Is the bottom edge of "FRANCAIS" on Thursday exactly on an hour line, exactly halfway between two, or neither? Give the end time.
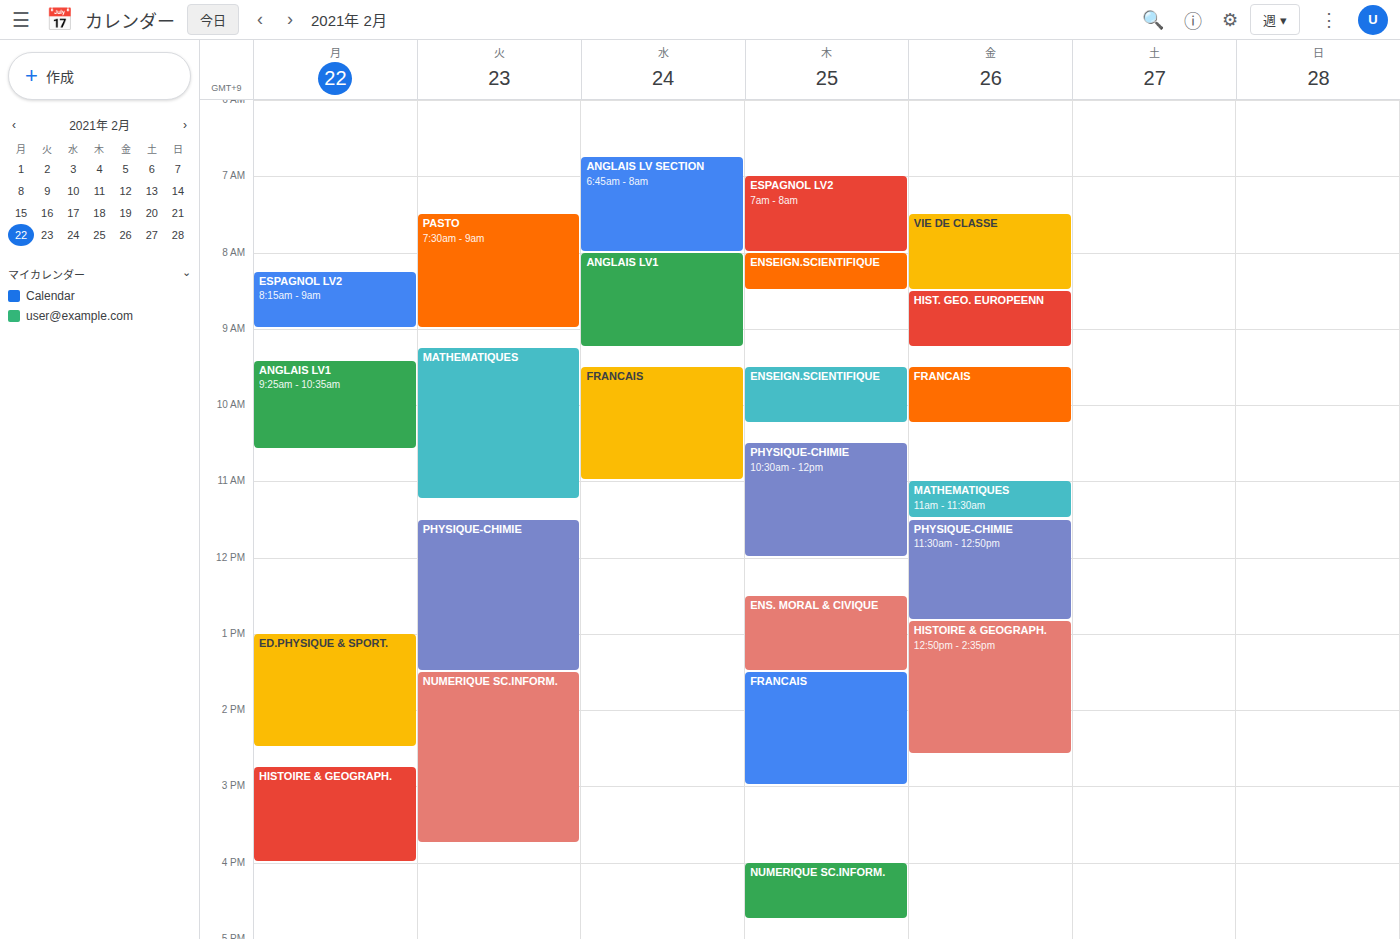
3:00 PM -- exactly on the 3 PM line.